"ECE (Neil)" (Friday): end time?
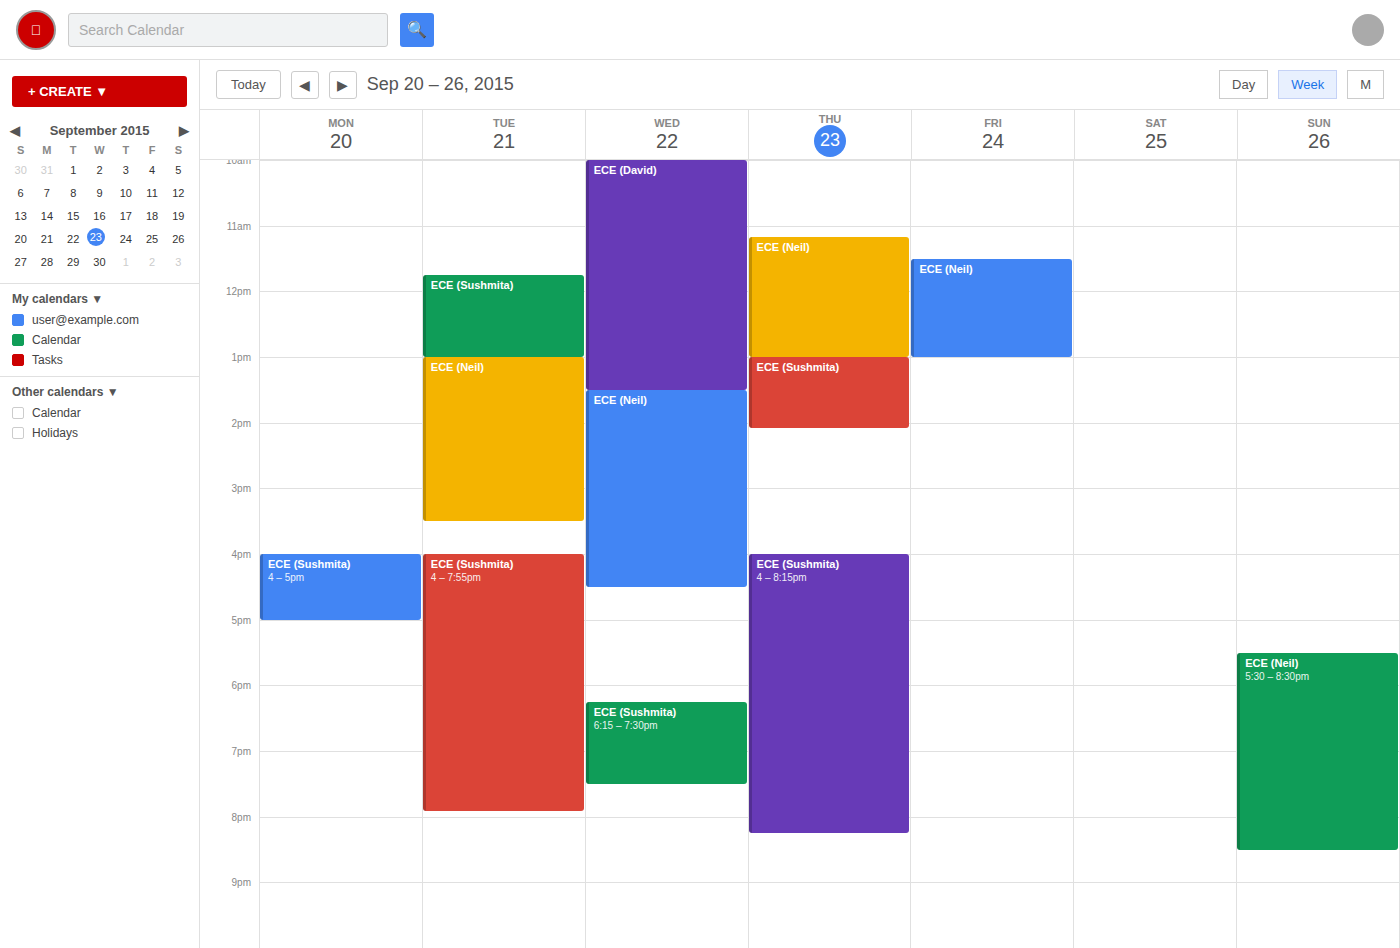
13:00